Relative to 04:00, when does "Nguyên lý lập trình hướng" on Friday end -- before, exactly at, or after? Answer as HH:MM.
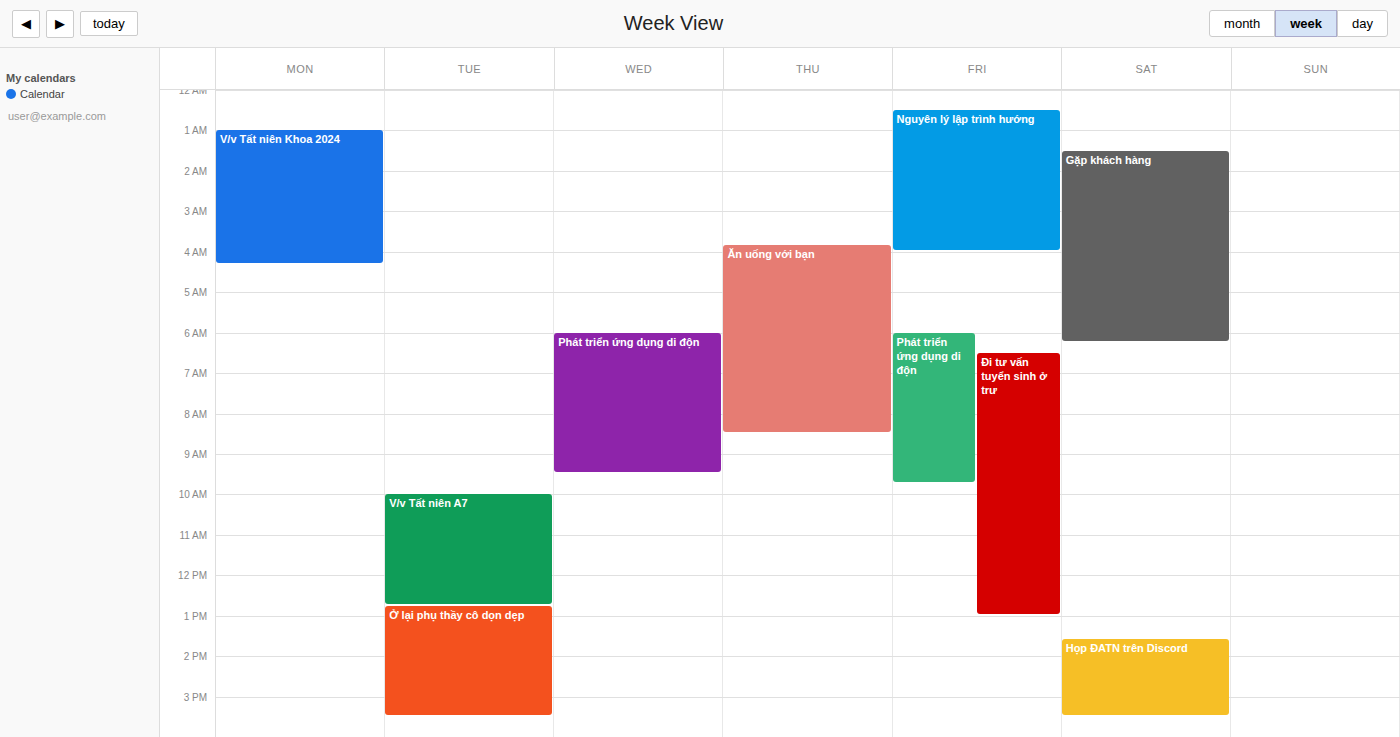
04:00 -- exactly at 04:00, on the 04:00 line.